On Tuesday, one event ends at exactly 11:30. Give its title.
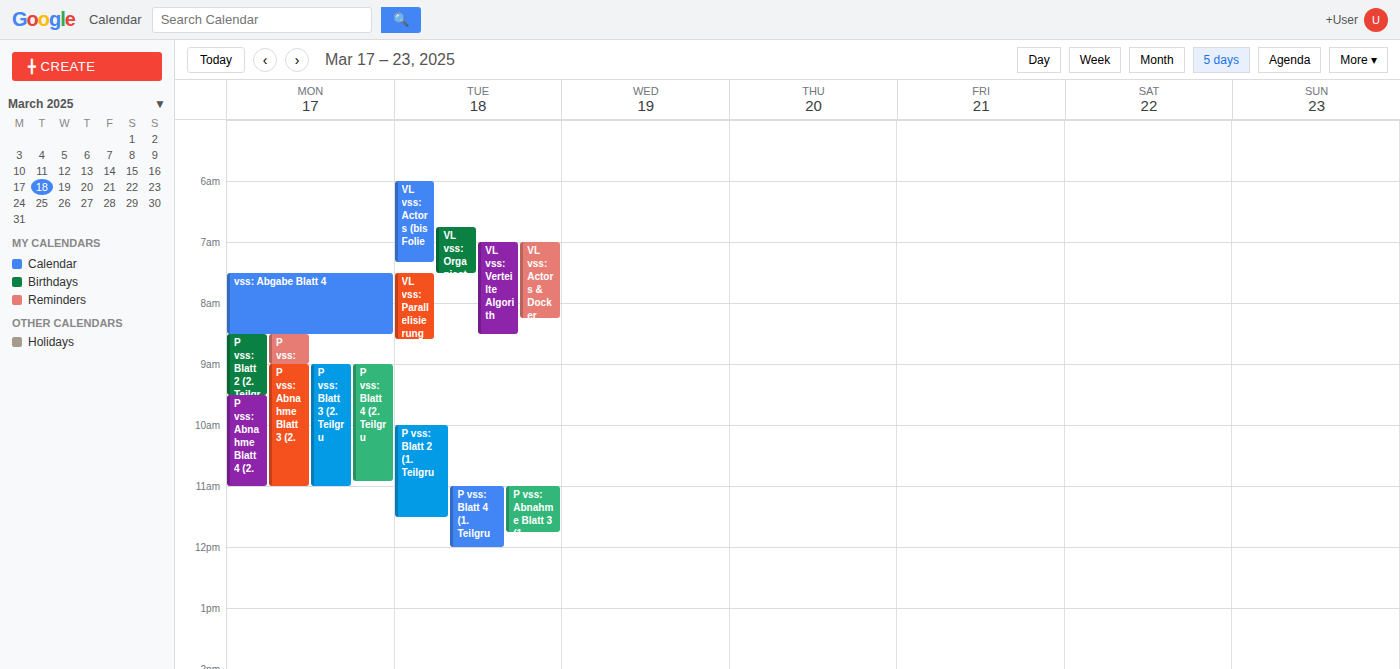
"P vss: Blatt 2 (1. Teilgru"